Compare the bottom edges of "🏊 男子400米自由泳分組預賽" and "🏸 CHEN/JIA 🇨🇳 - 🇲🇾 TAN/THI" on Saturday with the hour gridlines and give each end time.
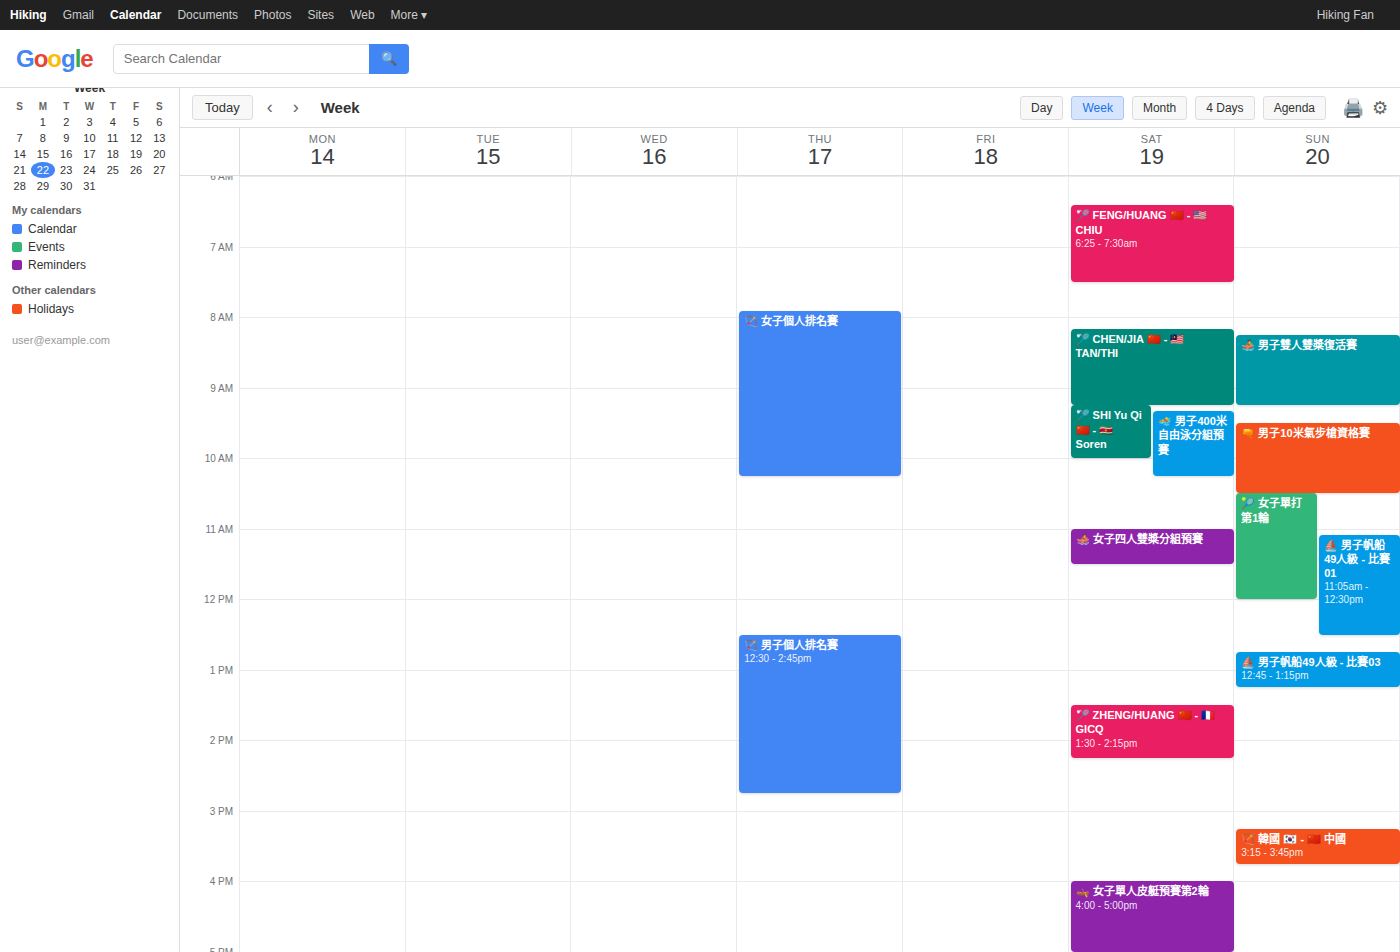
"🏊 男子400米自由泳分組預賽": 10:15 AM, neither: a quarter of the way from the 10 AM line to the 11 AM line. "🏸 CHEN/JIA 🇨🇳 - 🇲🇾 TAN/THI": 9:15 AM, neither: a quarter of the way from the 9 AM line to the 10 AM line.